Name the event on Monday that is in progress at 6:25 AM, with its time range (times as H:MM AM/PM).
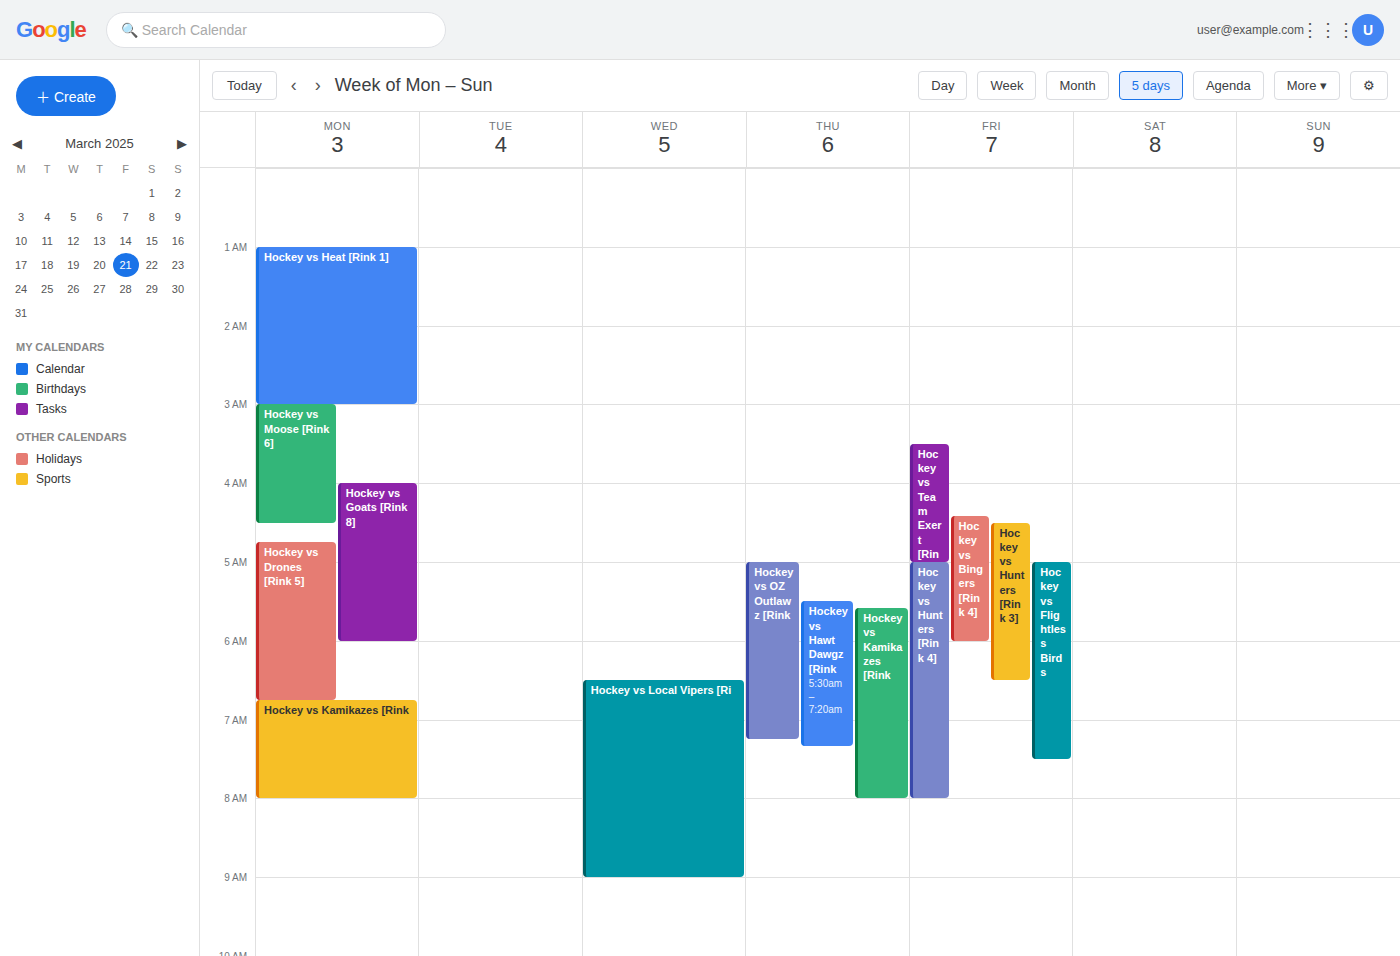
"Hockey vs Drones [Rink 5]", 4:45 AM to 6:45 AM